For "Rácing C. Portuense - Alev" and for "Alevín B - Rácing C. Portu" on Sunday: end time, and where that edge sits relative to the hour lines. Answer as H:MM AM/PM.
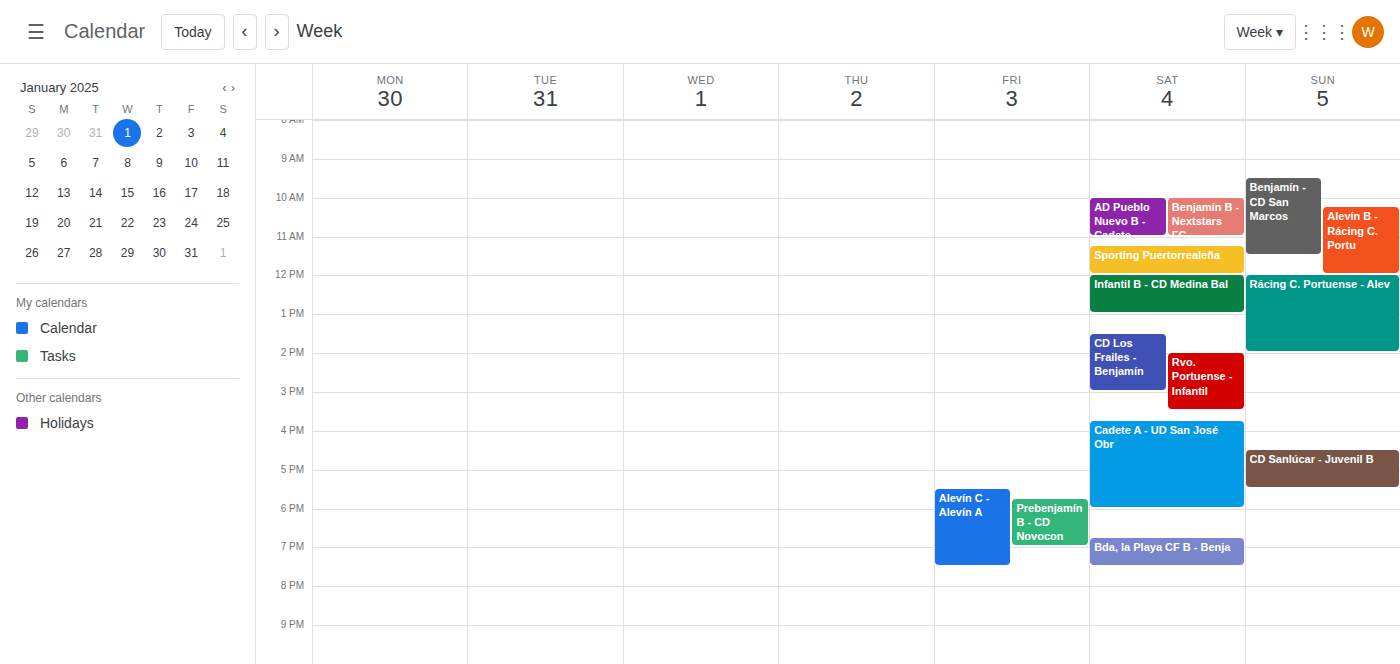
"Rácing C. Portuense - Alev": 2:00 PM, exactly on the 2 PM line. "Alevín B - Rácing C. Portu": 12:00 PM, exactly on the 12 PM line.